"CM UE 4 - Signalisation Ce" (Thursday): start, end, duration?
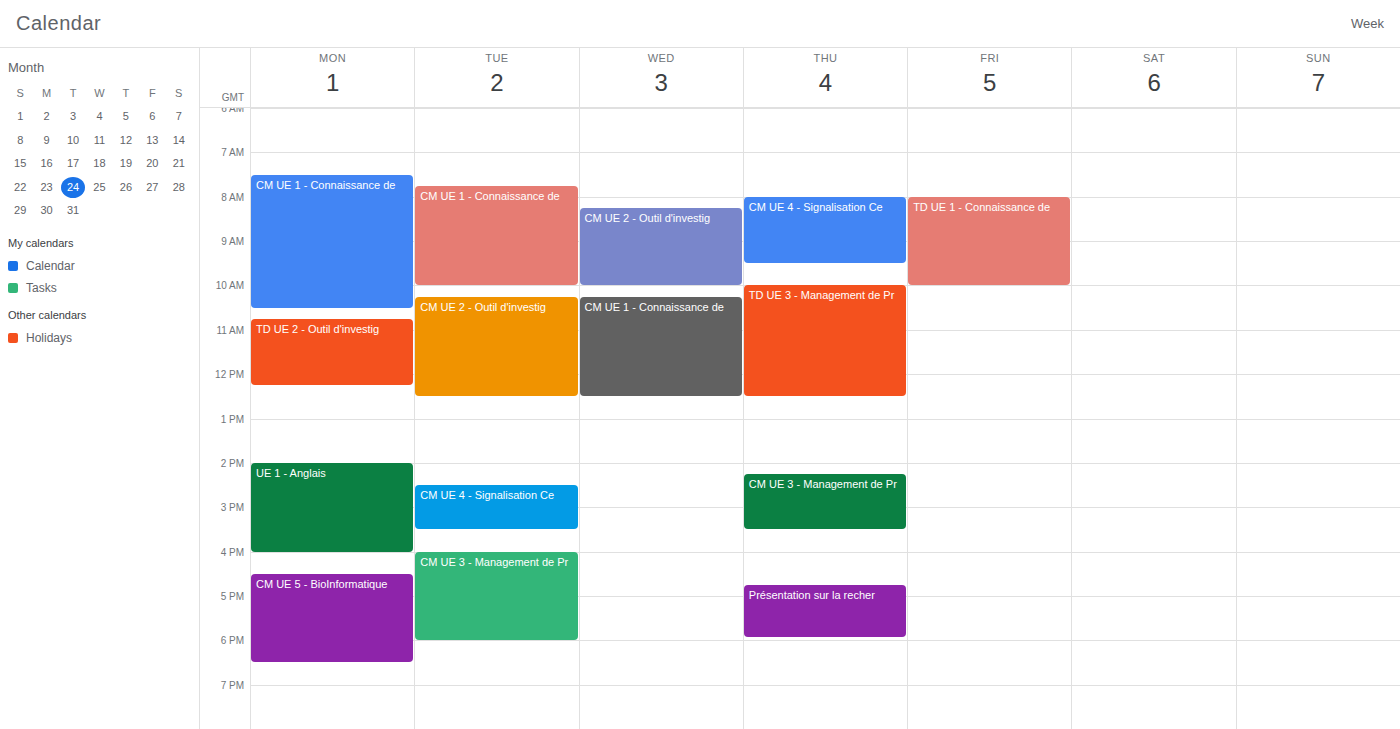
8:00 AM to 9:30 AM, 1 hour 30 minutes